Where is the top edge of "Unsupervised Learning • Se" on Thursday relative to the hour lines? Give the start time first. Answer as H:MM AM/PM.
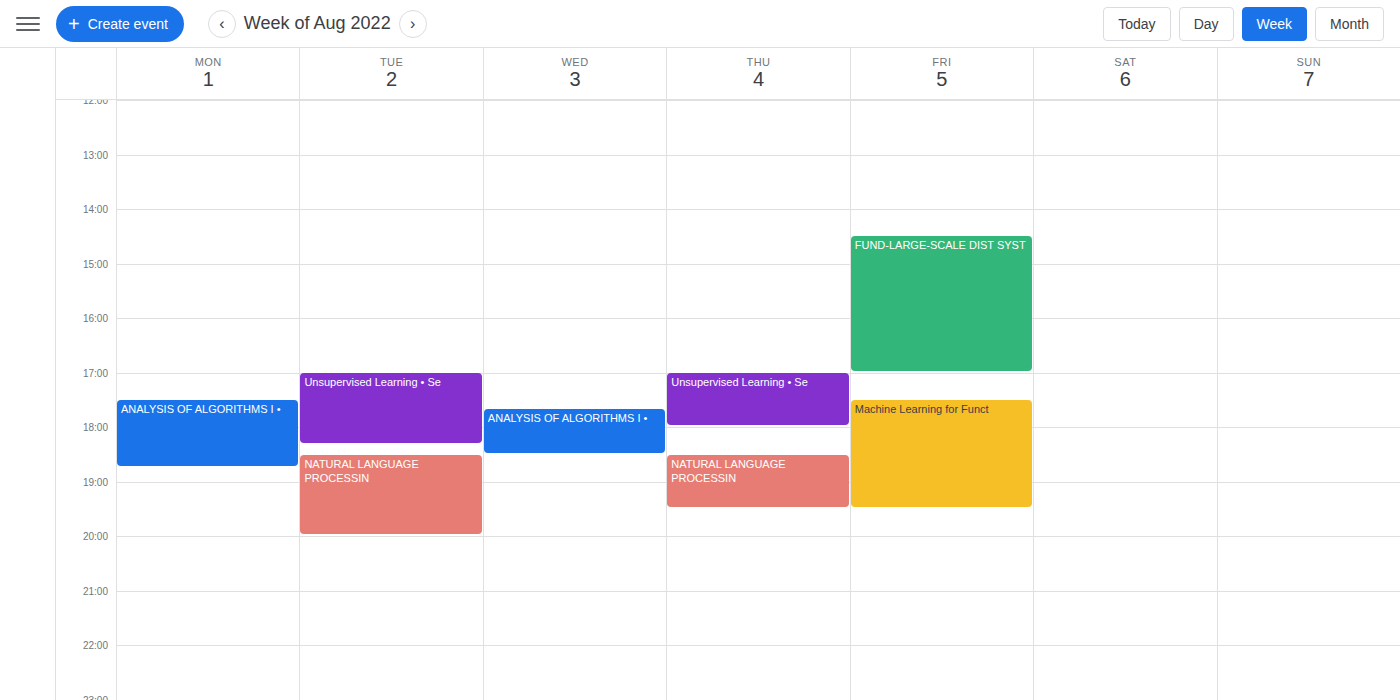
5:00 PM -- exactly on the 5 PM line.